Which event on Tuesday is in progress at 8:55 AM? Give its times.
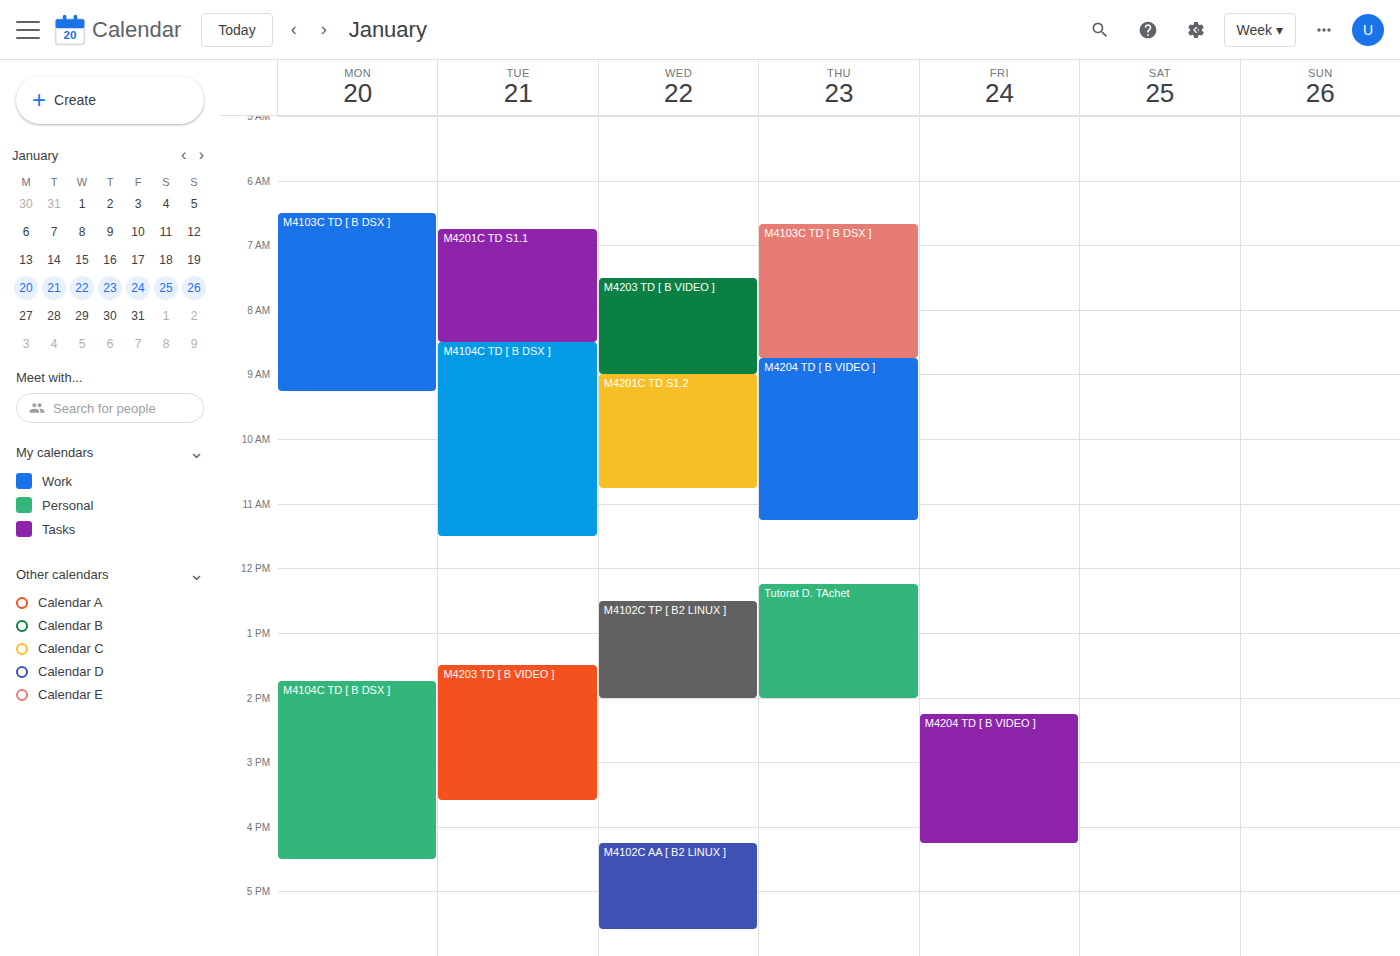
"M4104C TD [ B DSX ]", 8:30 AM to 11:30 AM